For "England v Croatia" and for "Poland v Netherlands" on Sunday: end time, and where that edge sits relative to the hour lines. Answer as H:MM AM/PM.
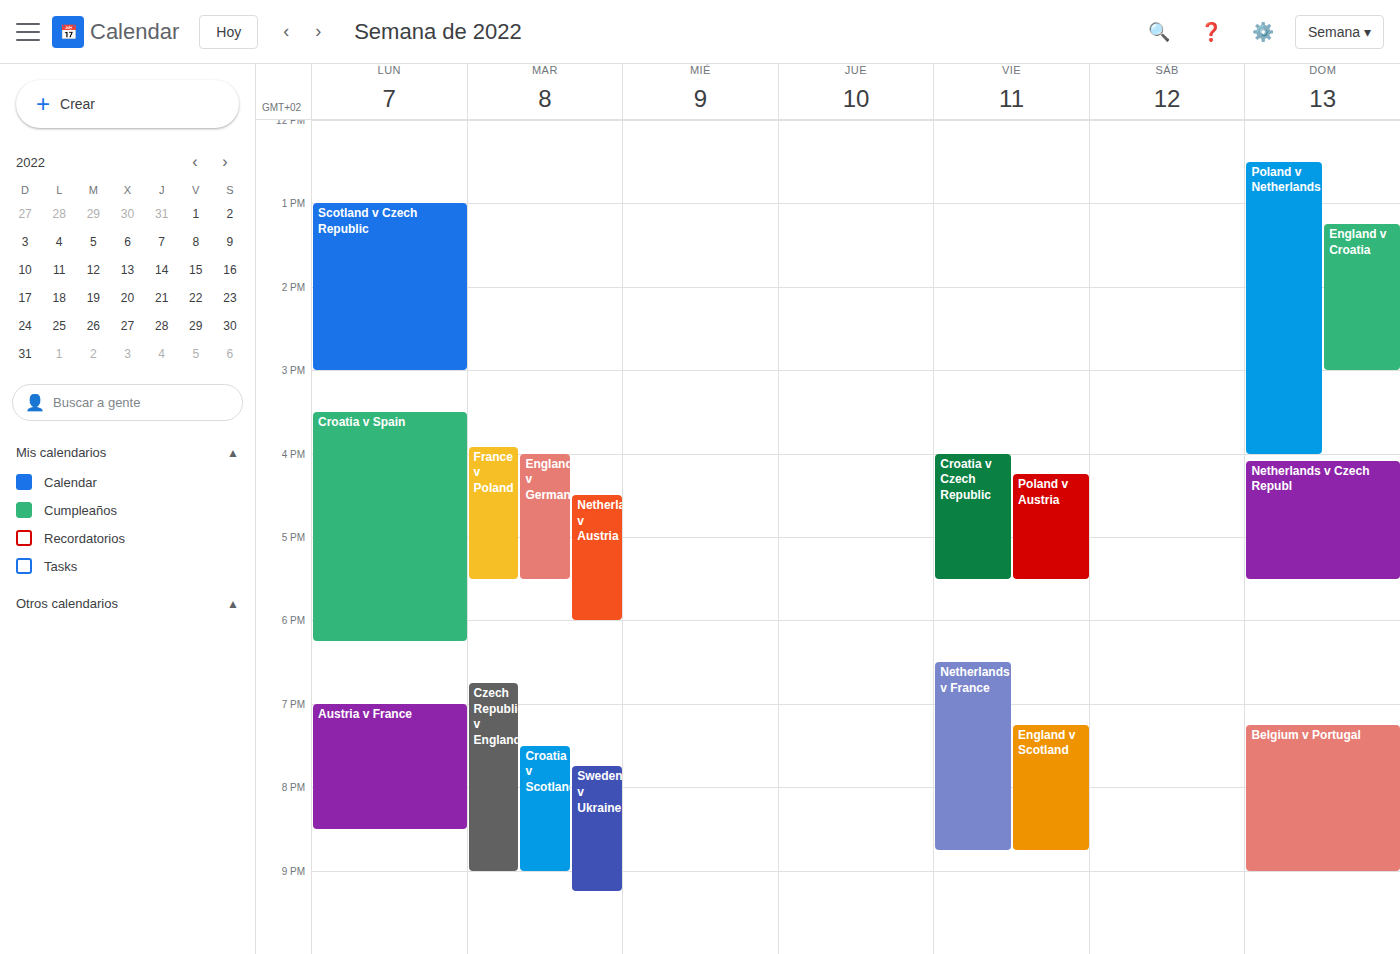
"England v Croatia": 3:00 PM, exactly on the 3 PM line. "Poland v Netherlands": 4:00 PM, exactly on the 4 PM line.